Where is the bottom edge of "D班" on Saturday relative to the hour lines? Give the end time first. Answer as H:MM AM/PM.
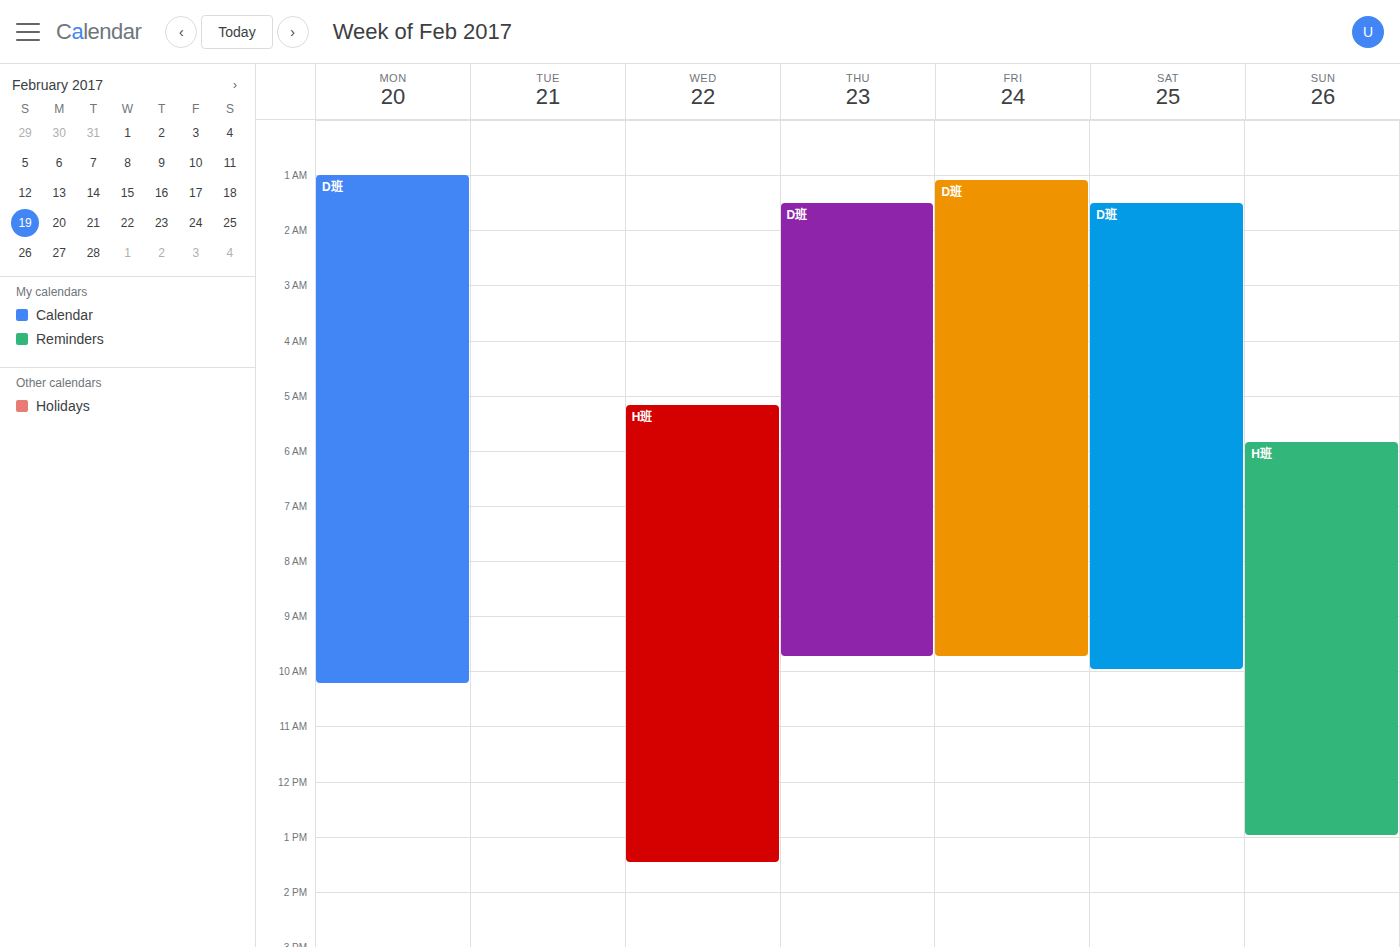
10:00 AM -- exactly on the 10 AM line.